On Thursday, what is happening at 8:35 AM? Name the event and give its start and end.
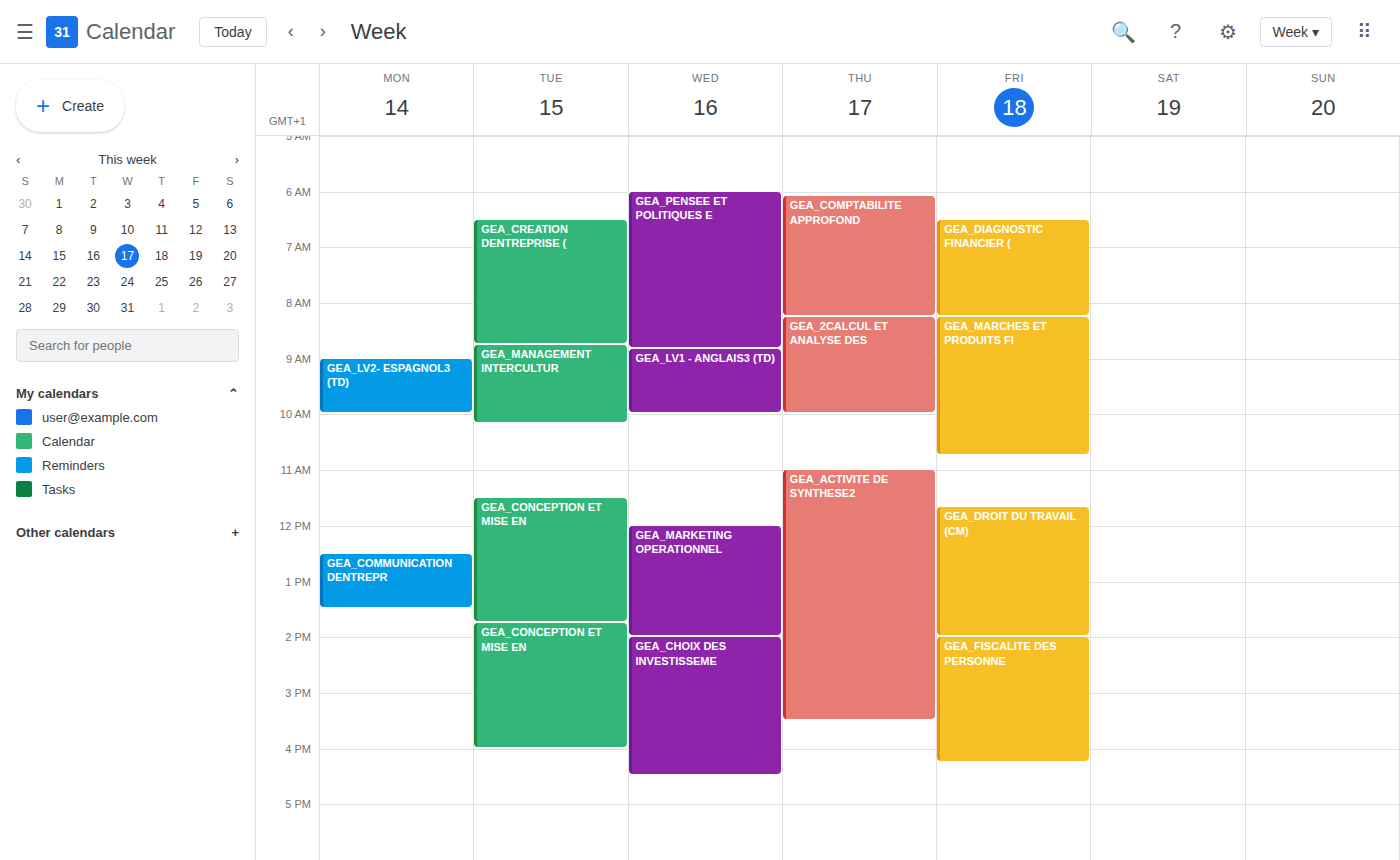
"GEA_2CALCUL ET ANALYSE DES", 8:15 AM to 10:00 AM